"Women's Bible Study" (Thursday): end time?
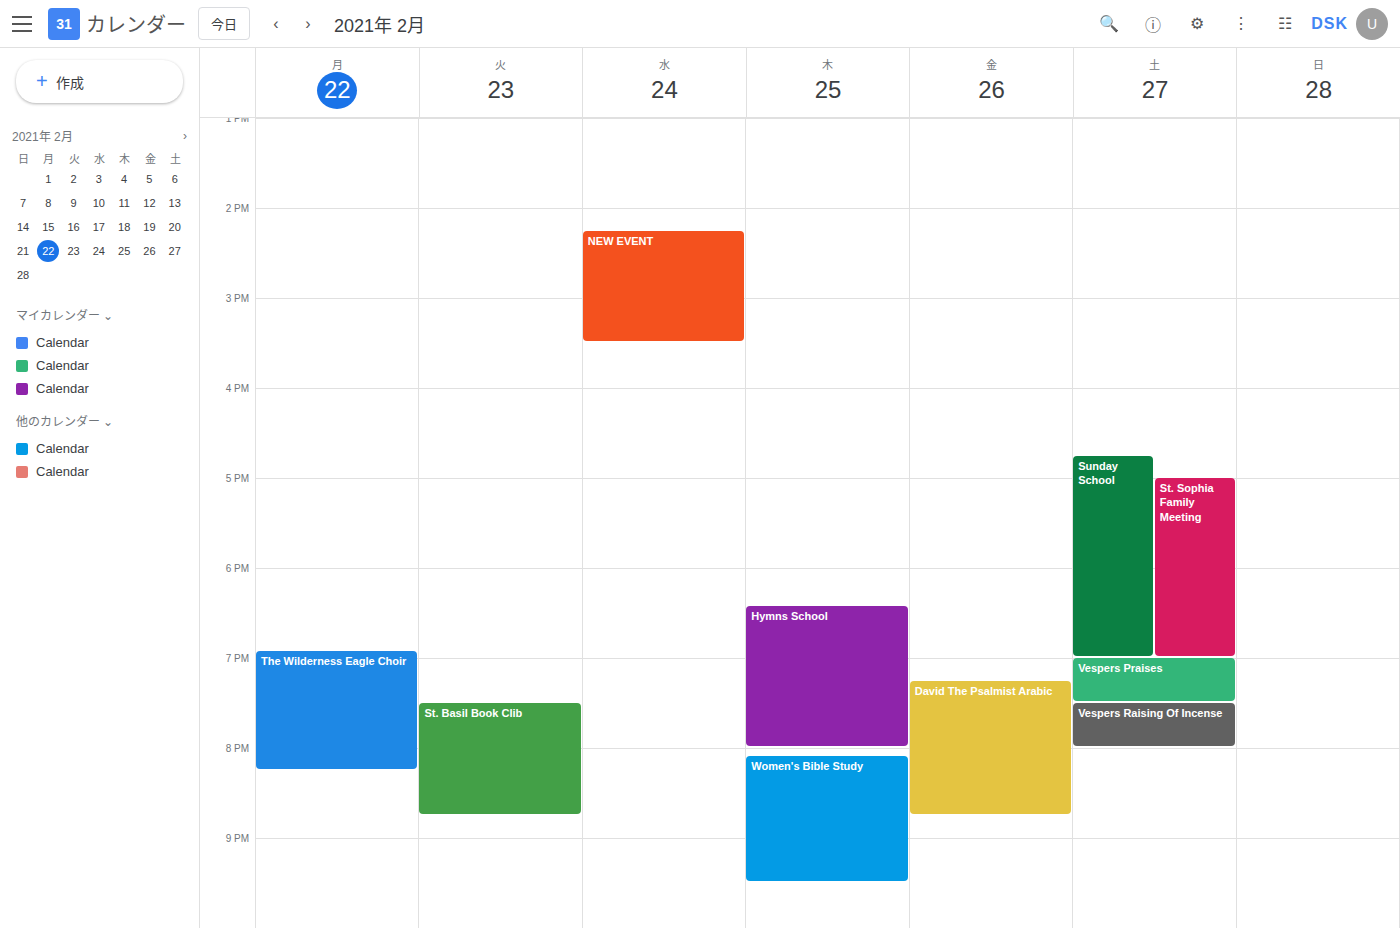
9:30 PM